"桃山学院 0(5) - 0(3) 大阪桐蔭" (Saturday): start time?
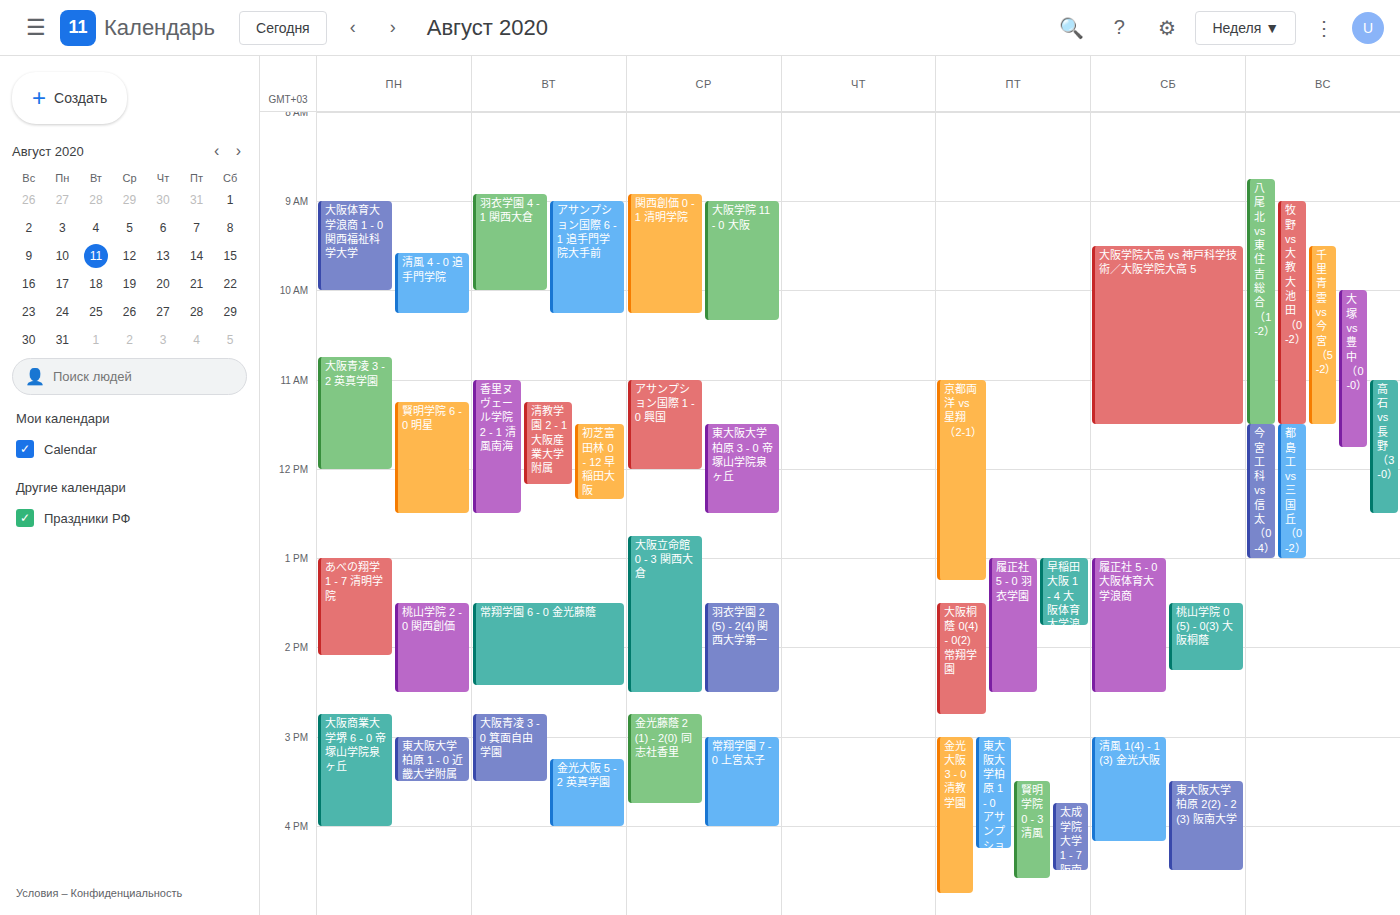
1:30 PM